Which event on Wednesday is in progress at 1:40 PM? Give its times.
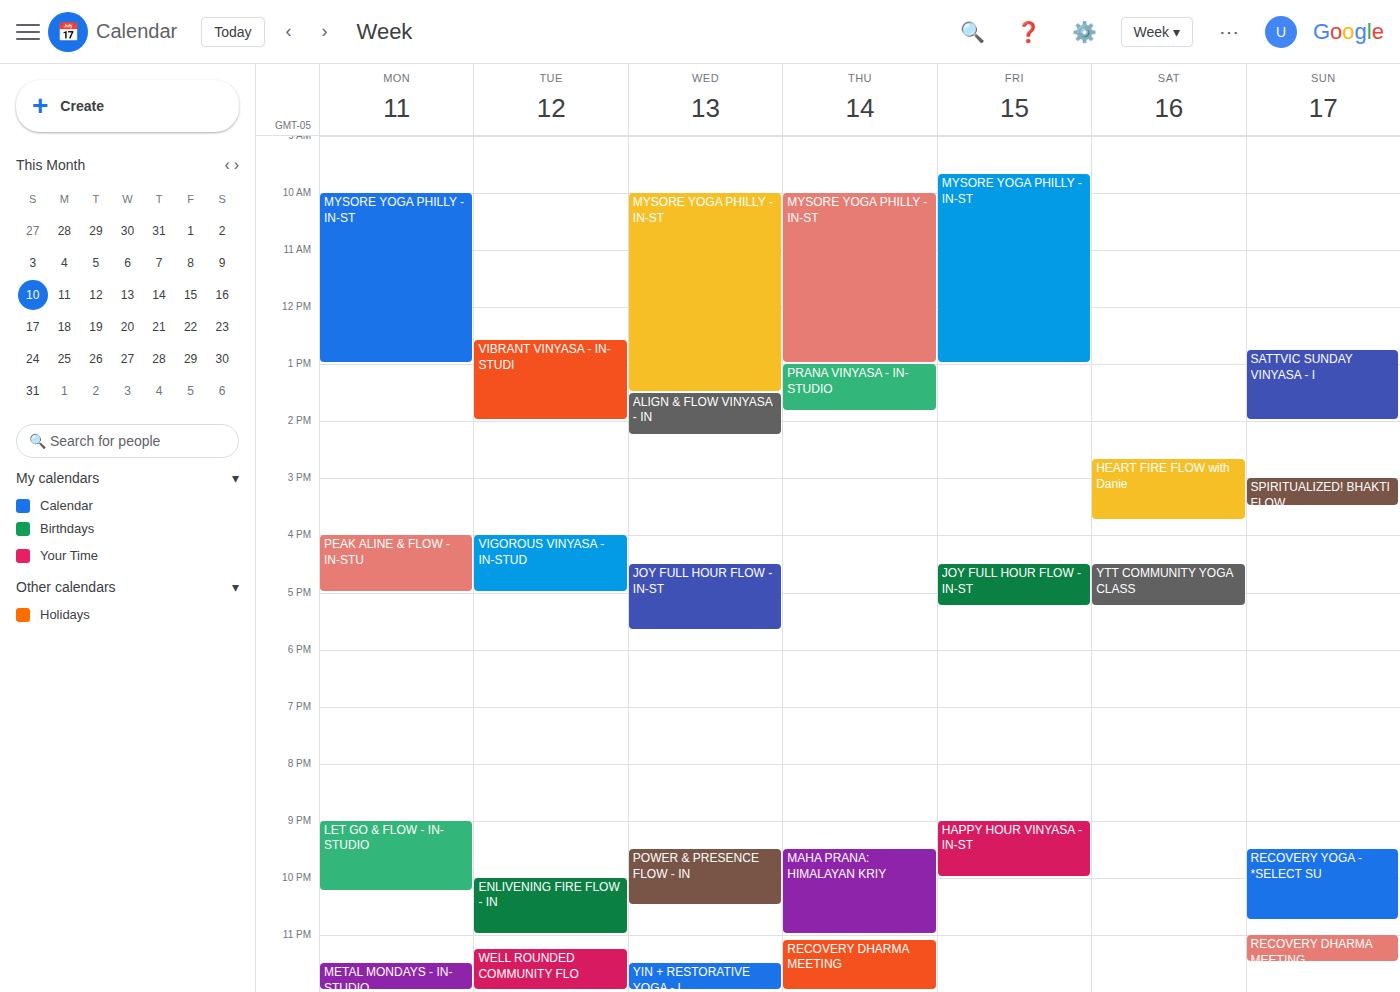
"ALIGN & FLOW VINYASA - IN", 1:30 PM to 2:15 PM